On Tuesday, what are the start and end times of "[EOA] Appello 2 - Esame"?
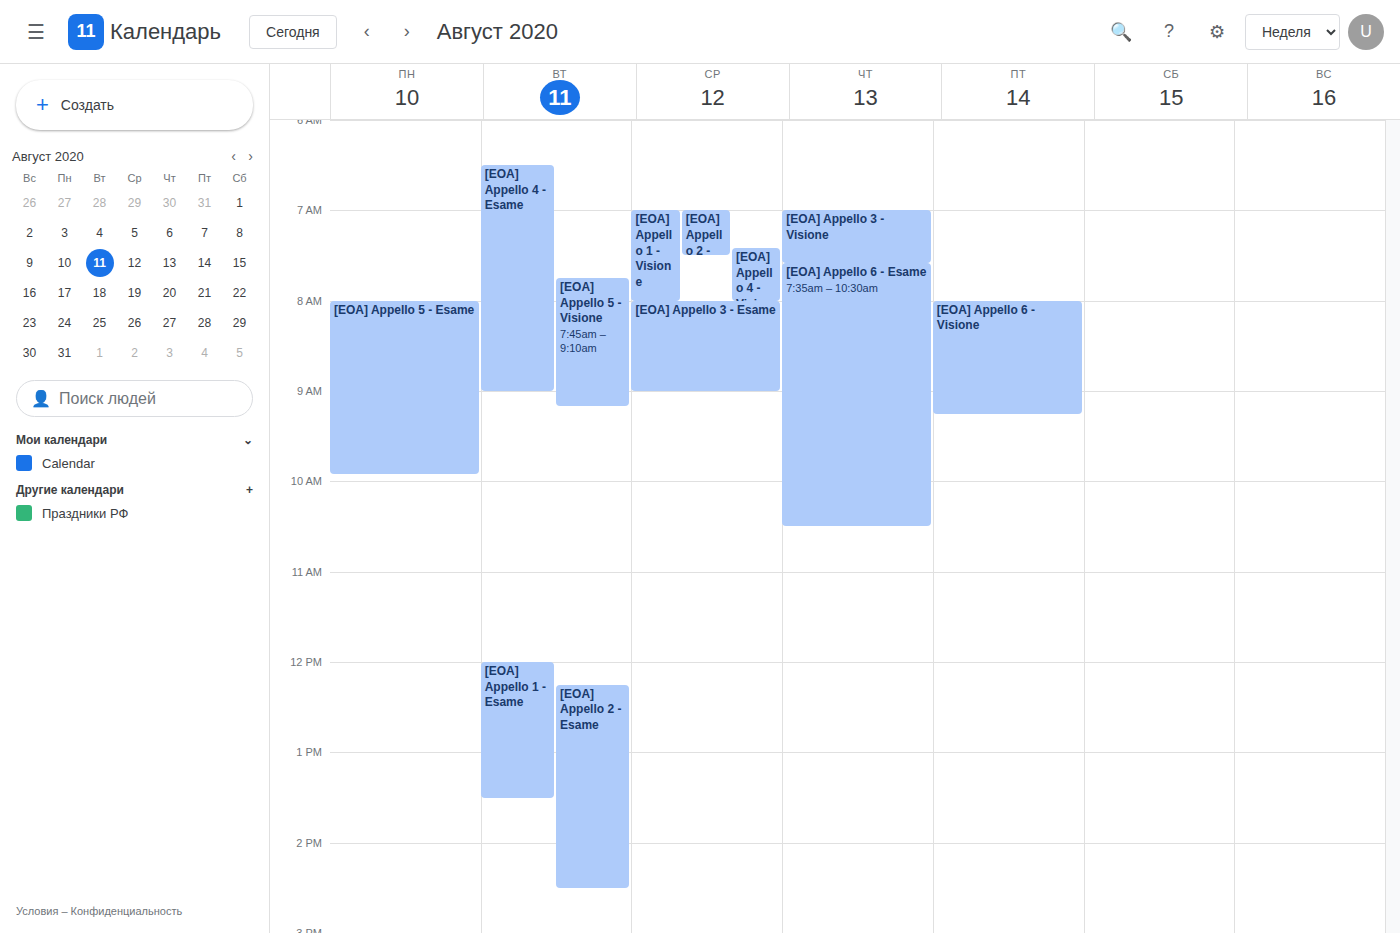
12:15 PM to 2:30 PM